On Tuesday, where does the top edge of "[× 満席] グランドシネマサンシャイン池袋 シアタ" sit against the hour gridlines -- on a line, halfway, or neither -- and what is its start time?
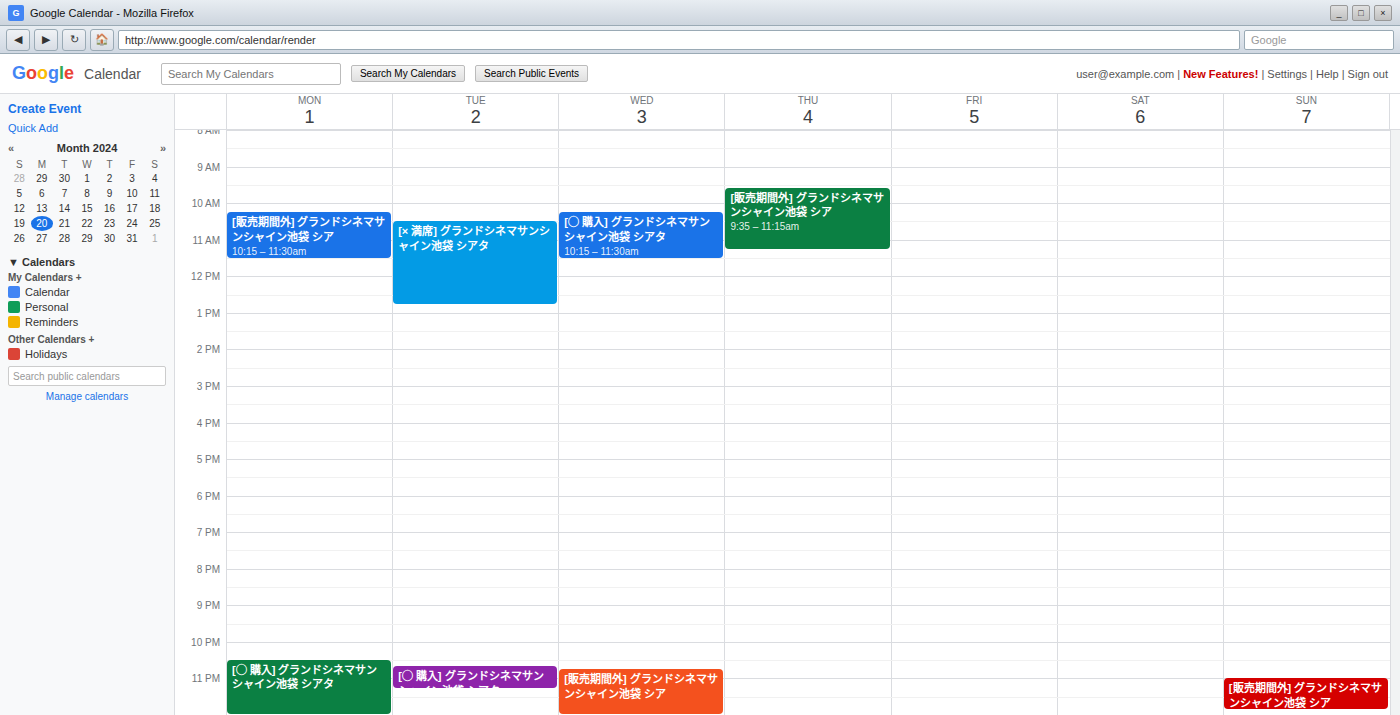
10:30 AM -- halfway between the 10 AM and 11 AM lines.